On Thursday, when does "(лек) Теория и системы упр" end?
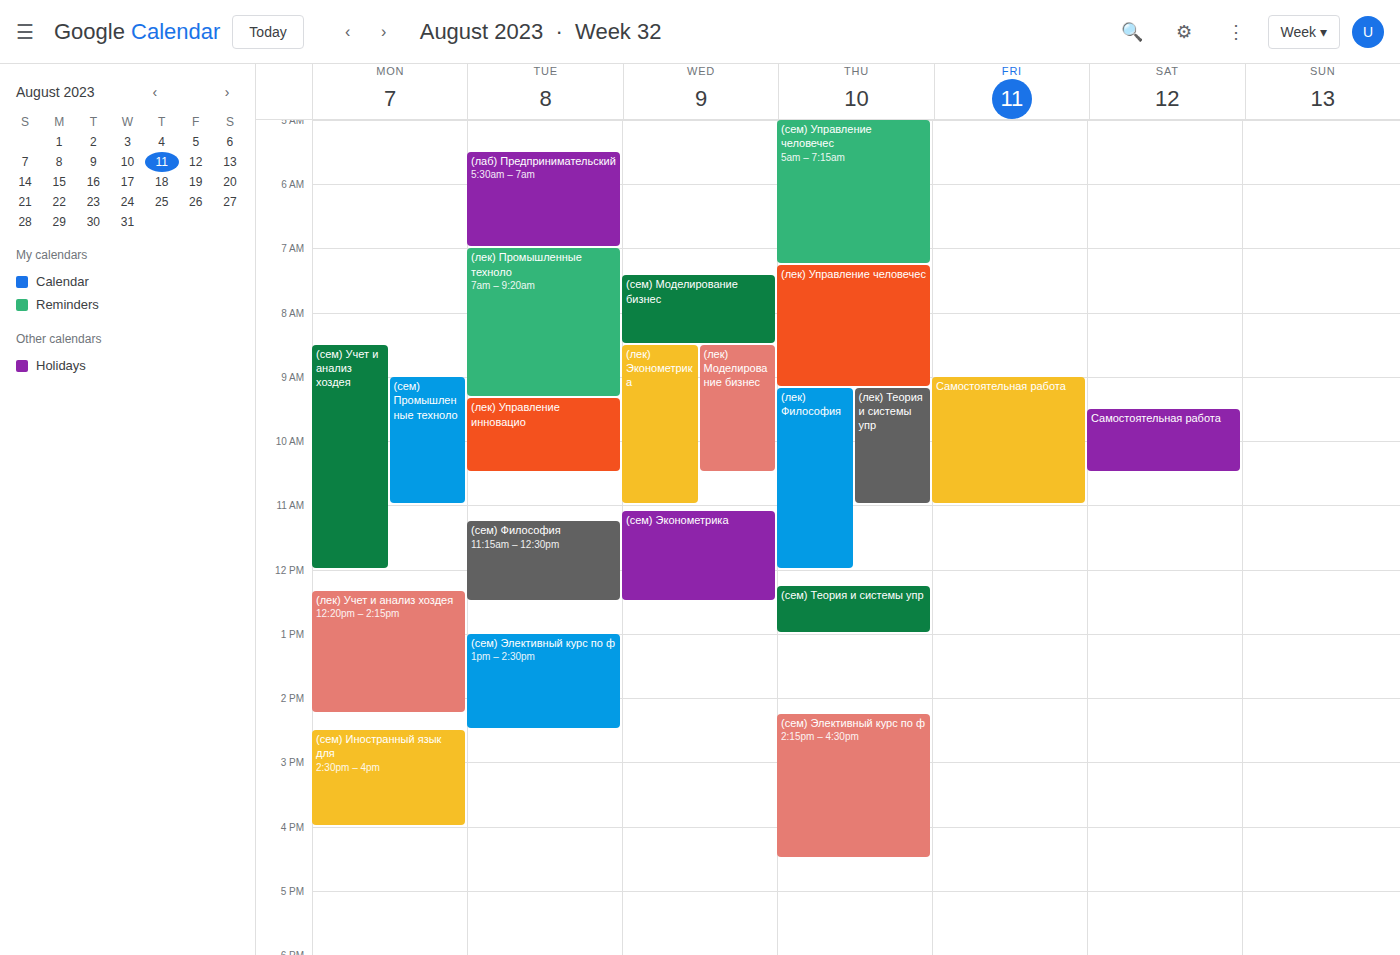
11:00 AM